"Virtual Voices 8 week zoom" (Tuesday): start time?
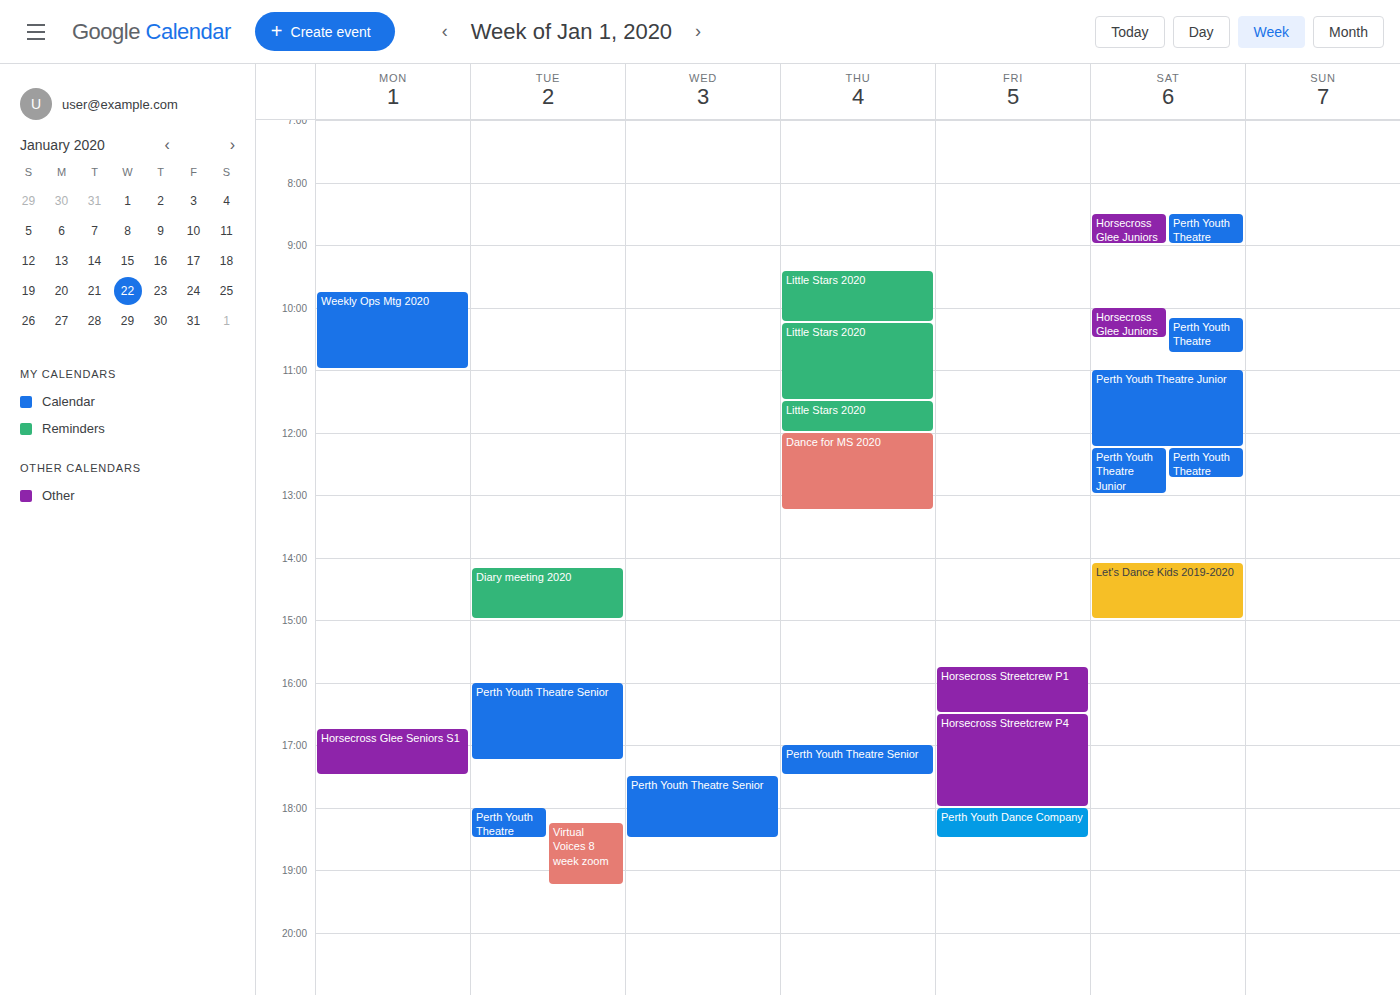
6:15 PM